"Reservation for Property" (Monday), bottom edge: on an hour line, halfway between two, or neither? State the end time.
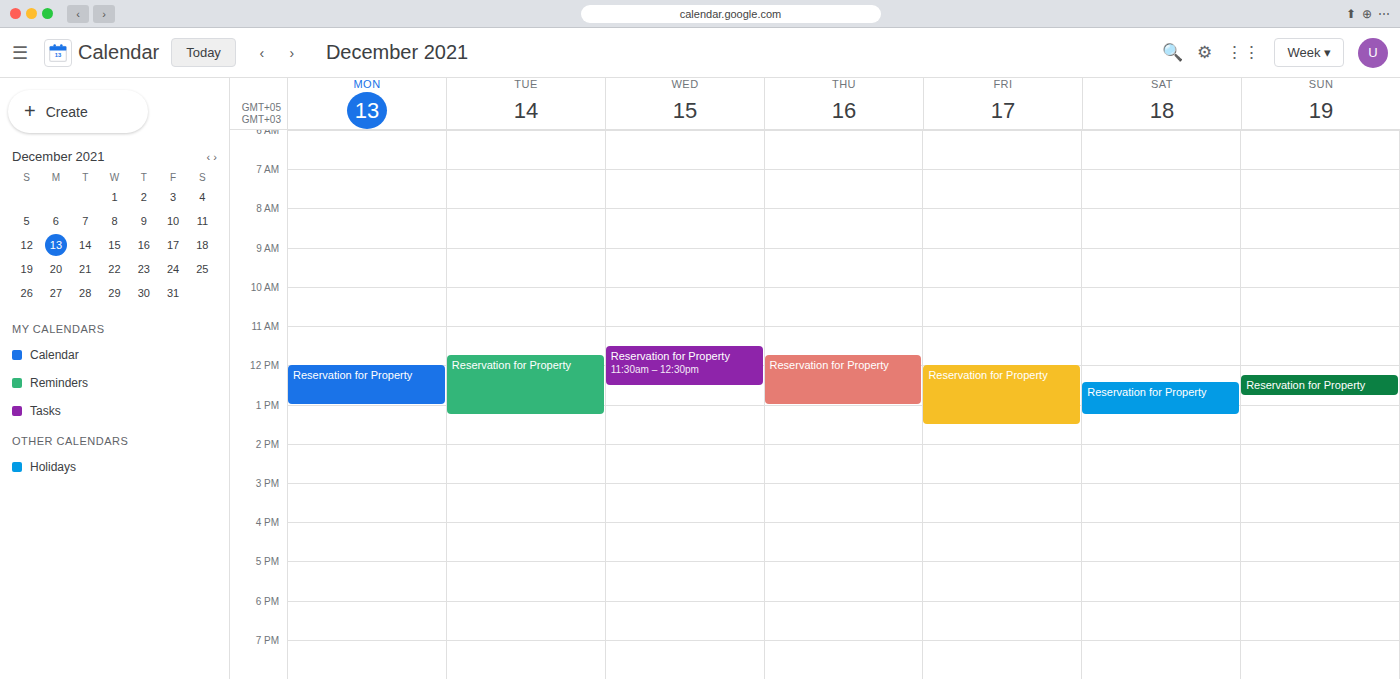
1:00 PM -- exactly on the 1 PM line.